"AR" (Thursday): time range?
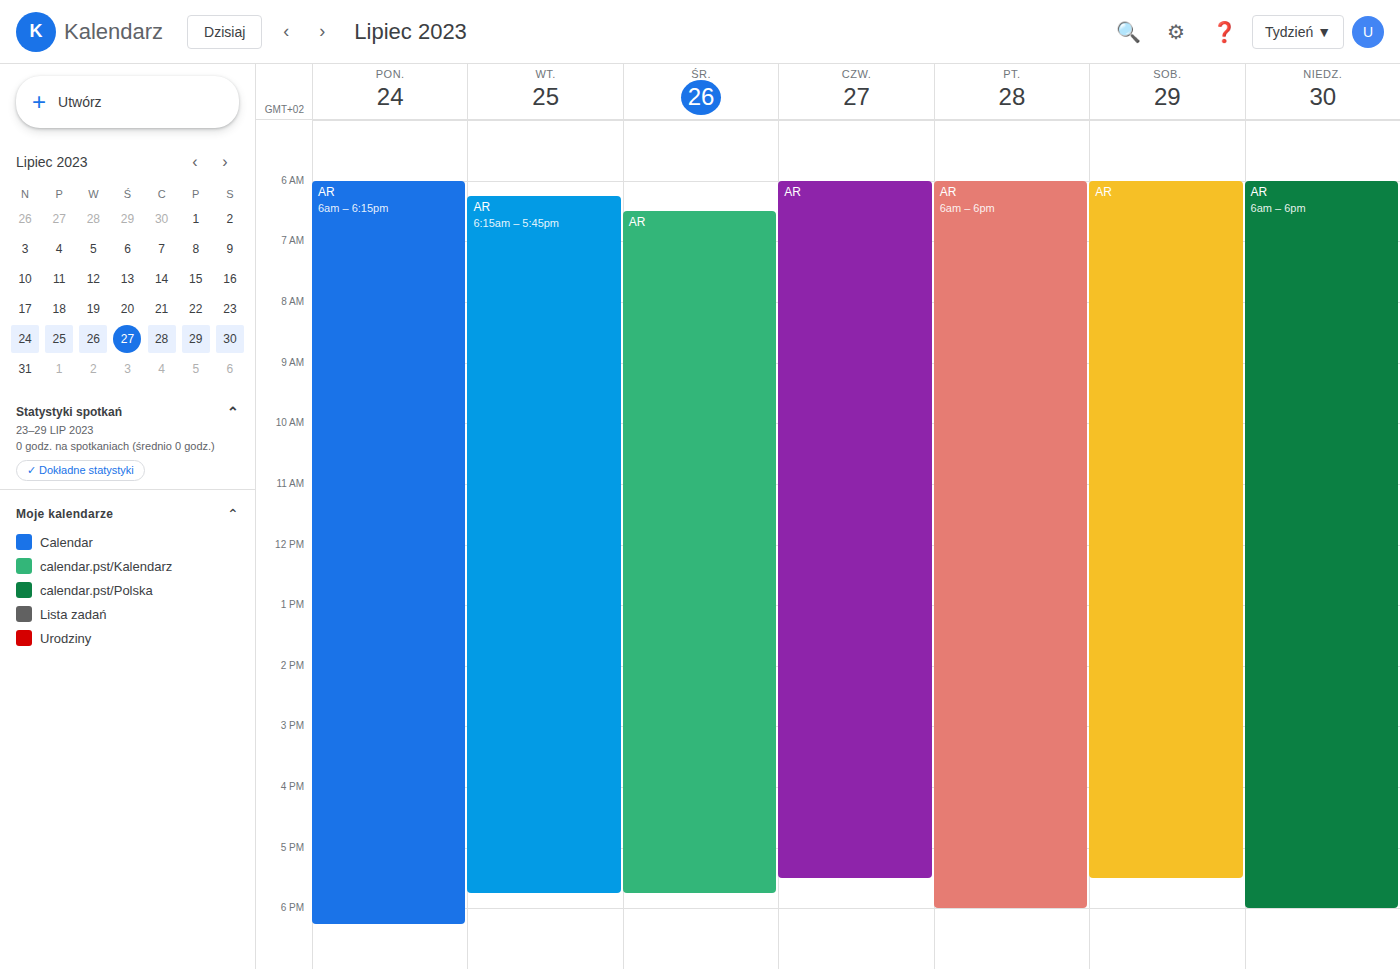
6:00 AM to 5:30 PM